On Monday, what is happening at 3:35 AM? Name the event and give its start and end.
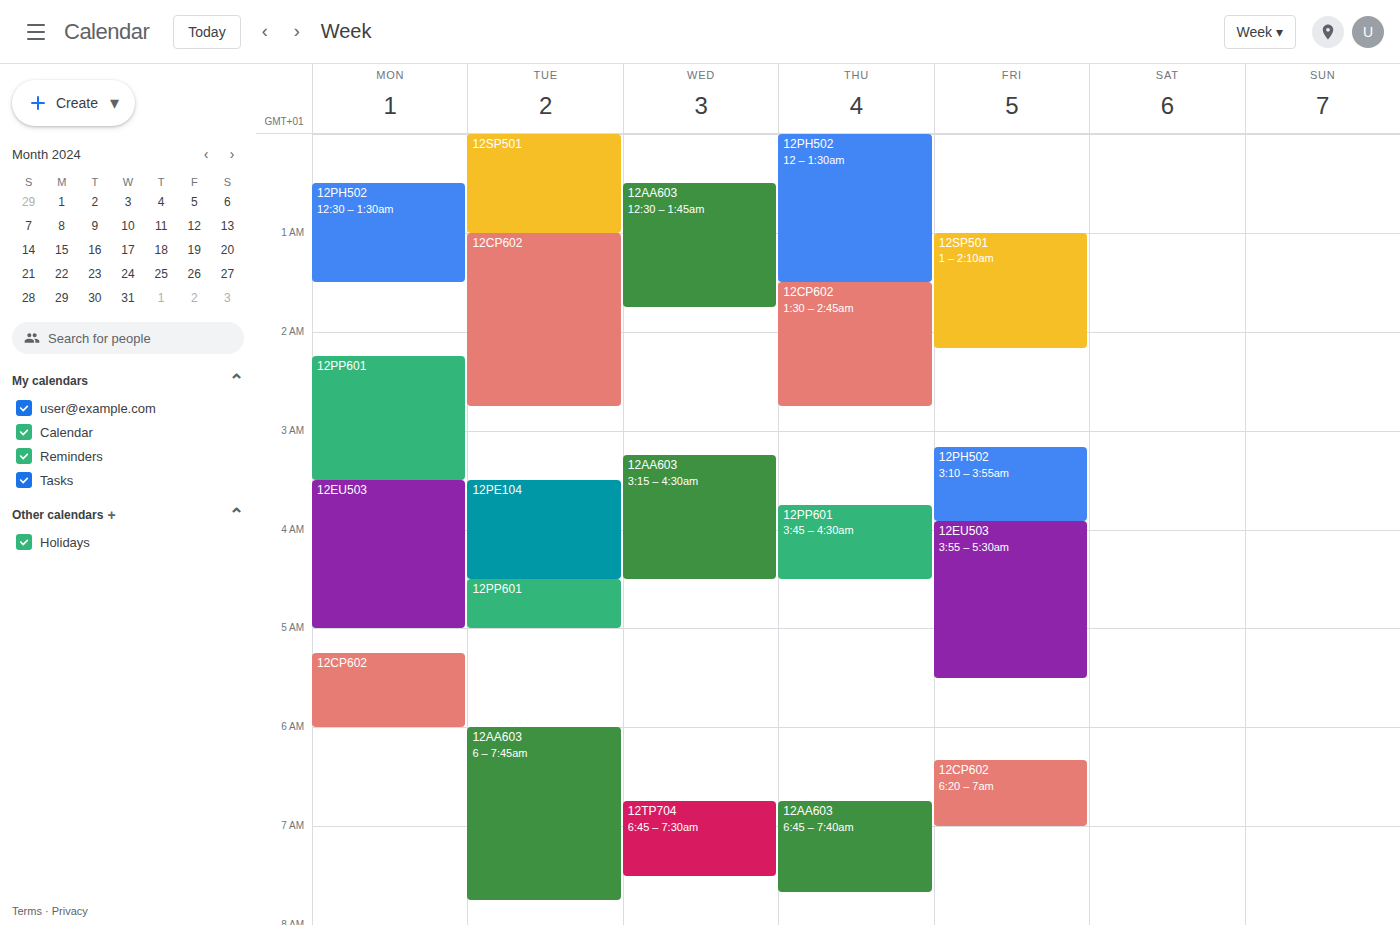
"12EU503", 3:30 AM to 5:00 AM